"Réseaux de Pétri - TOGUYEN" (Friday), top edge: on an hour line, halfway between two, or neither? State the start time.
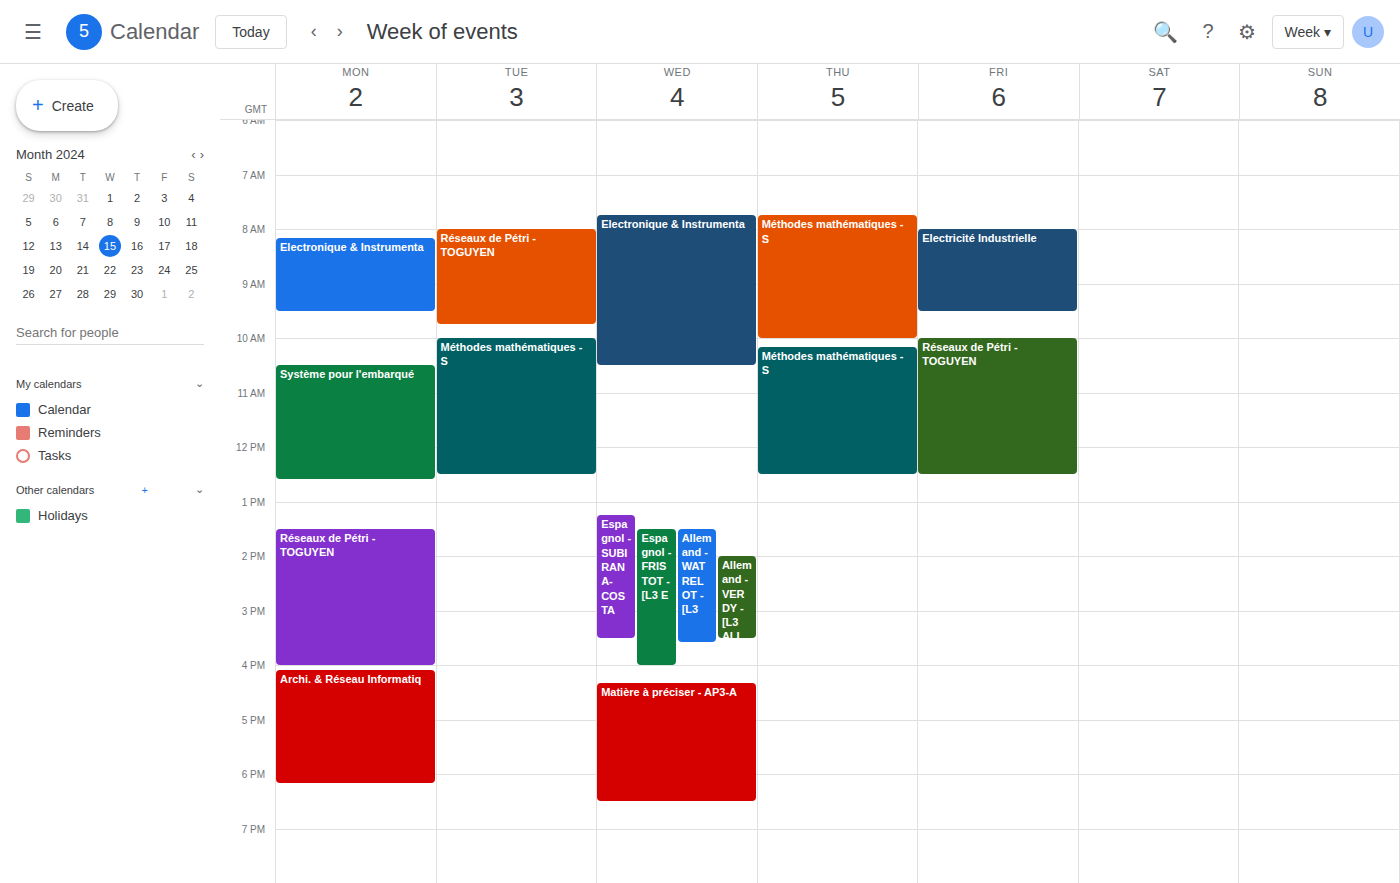
10:00 AM -- exactly on the 10 AM line.